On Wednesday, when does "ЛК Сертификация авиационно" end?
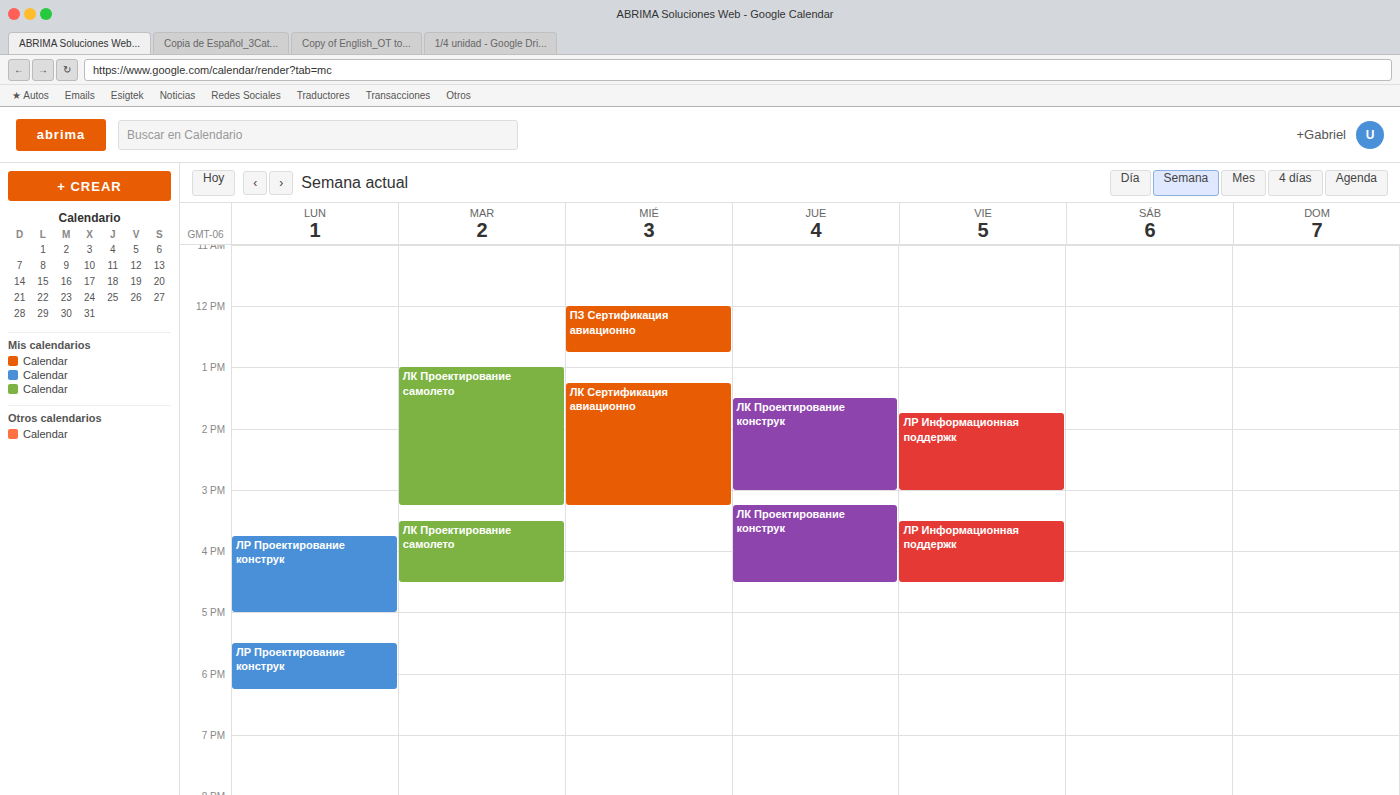
3:15 PM